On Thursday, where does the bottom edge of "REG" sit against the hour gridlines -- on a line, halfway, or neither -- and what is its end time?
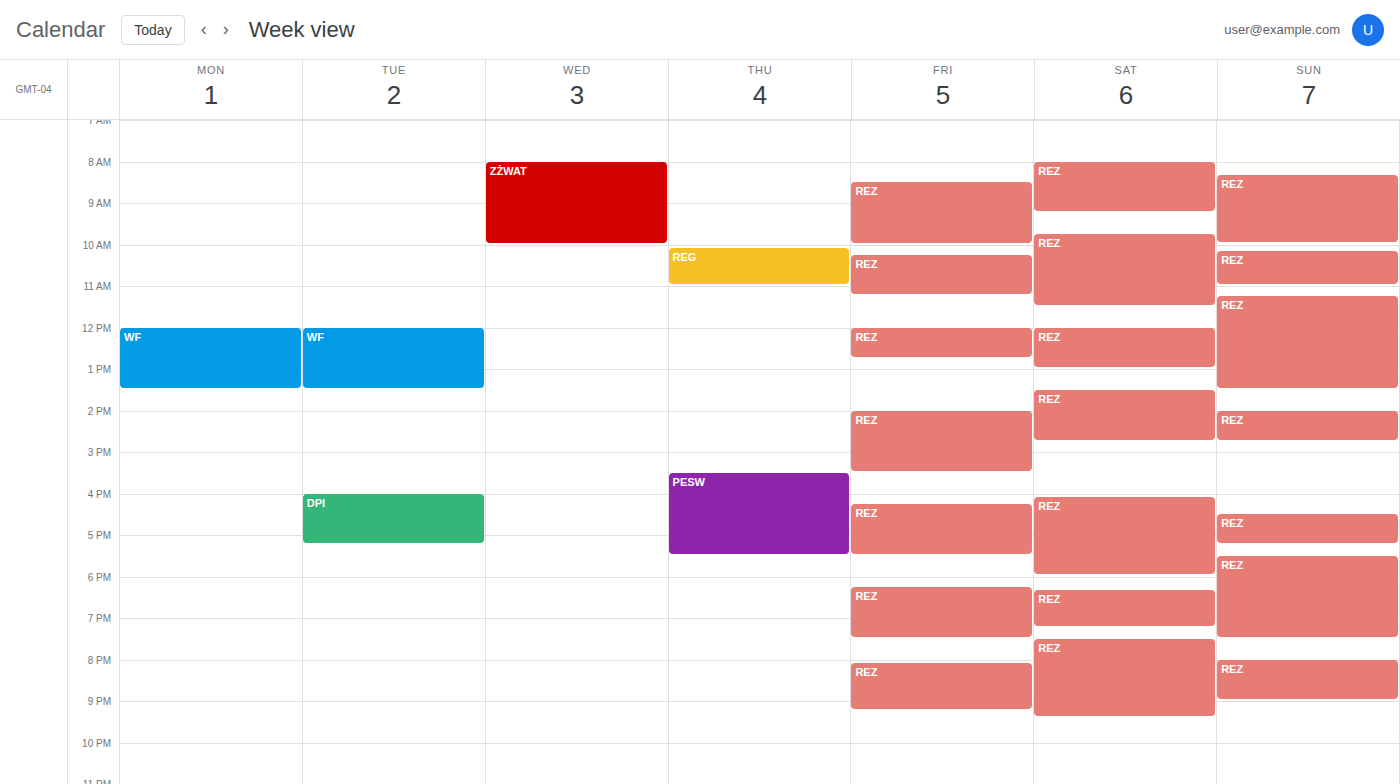
11:00 -- exactly on the 11:00 line.